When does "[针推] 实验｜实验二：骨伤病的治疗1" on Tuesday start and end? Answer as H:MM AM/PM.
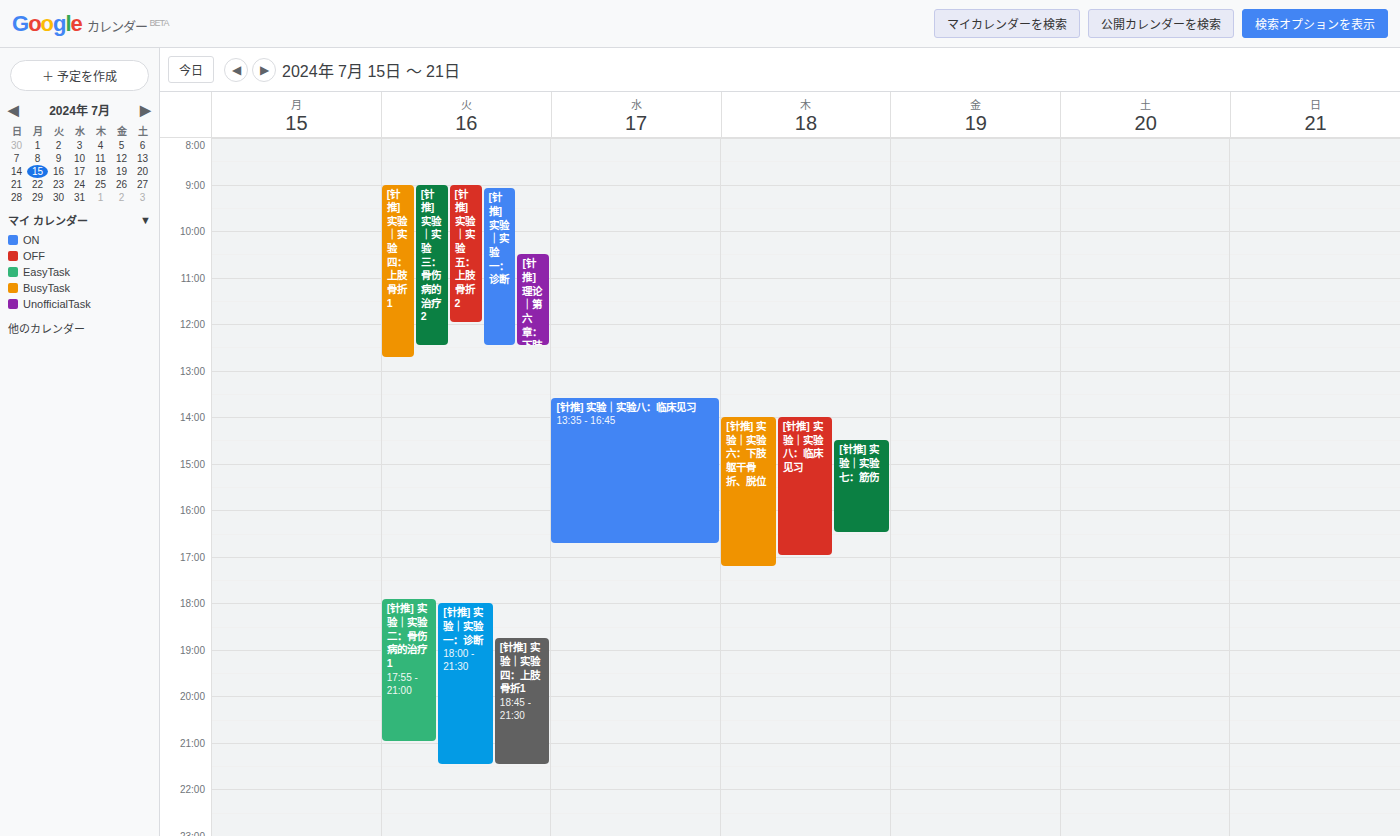
5:55 PM to 9:00 PM